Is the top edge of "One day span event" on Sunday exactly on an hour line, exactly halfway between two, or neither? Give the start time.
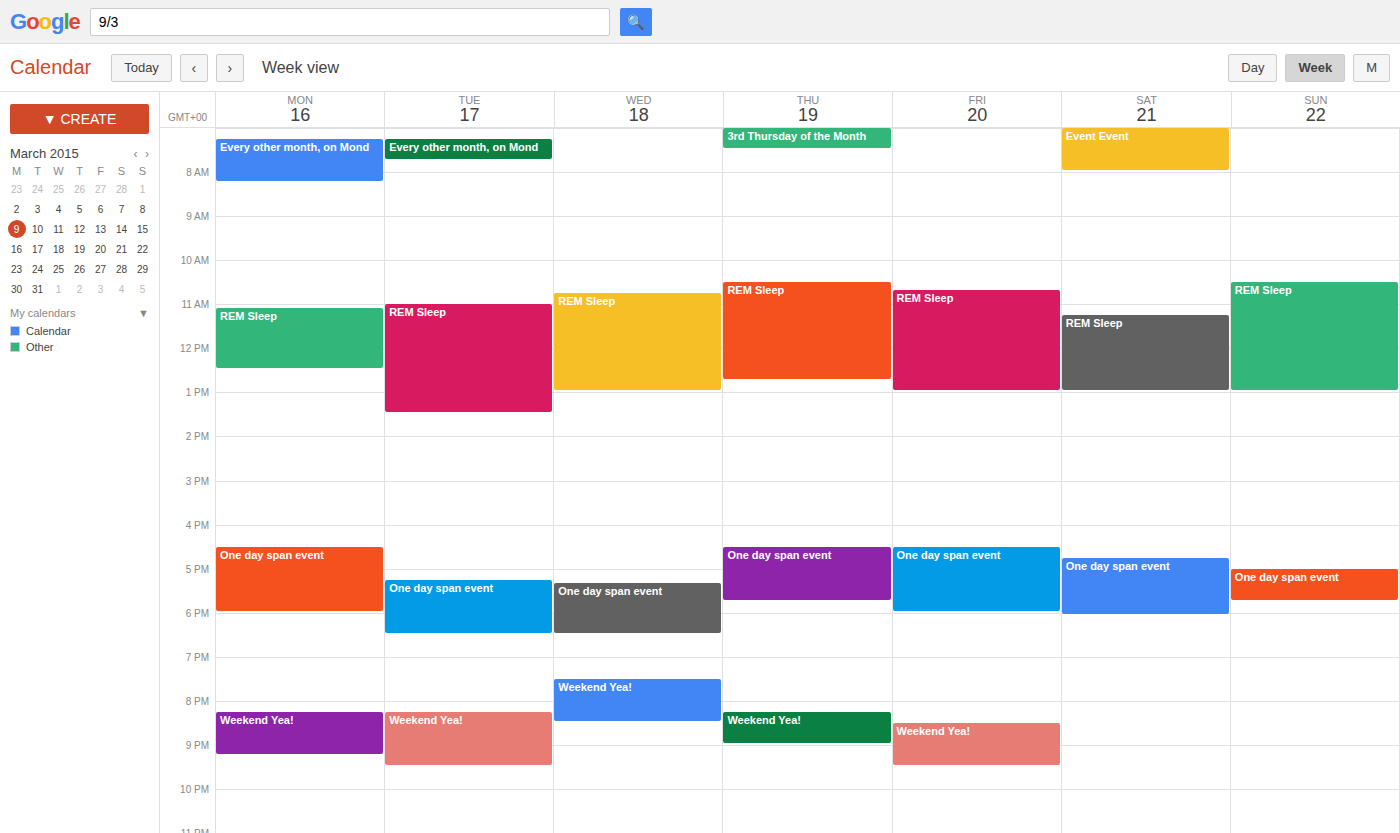
17:00 -- exactly on the 17:00 line.